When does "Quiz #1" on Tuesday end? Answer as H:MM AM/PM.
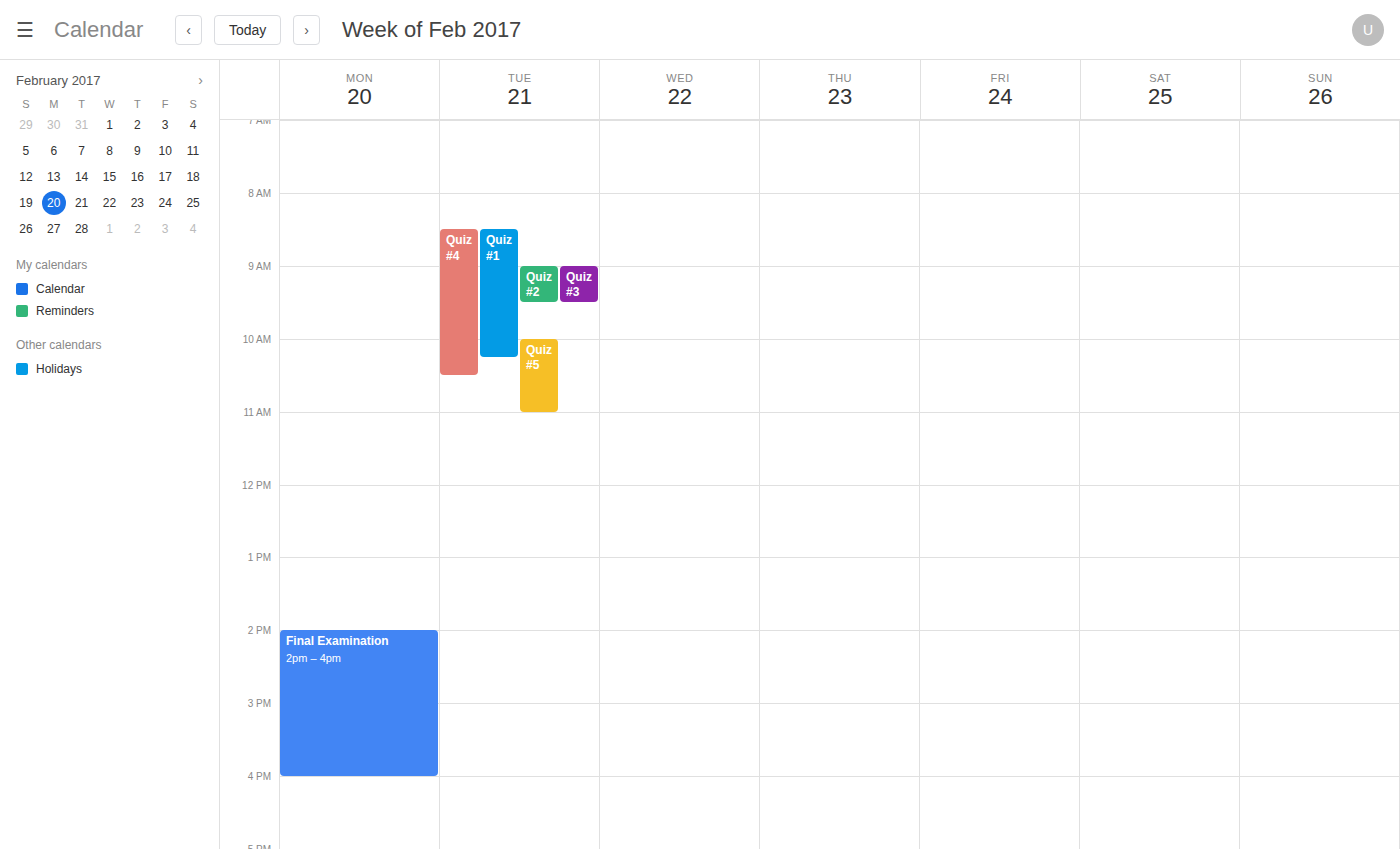
10:15 AM